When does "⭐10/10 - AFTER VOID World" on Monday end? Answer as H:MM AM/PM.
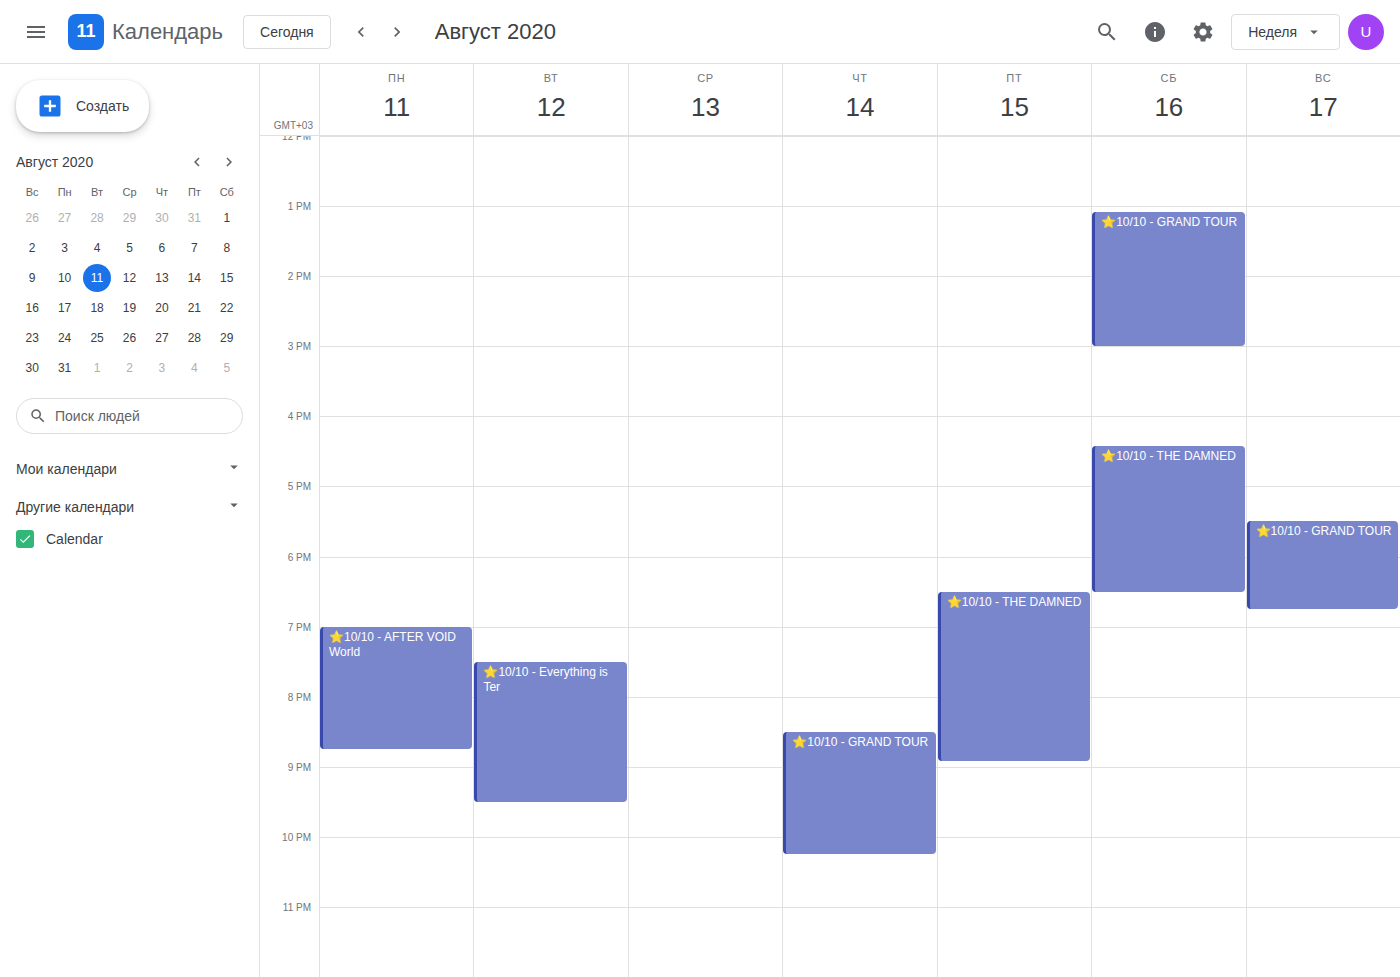
8:45 PM